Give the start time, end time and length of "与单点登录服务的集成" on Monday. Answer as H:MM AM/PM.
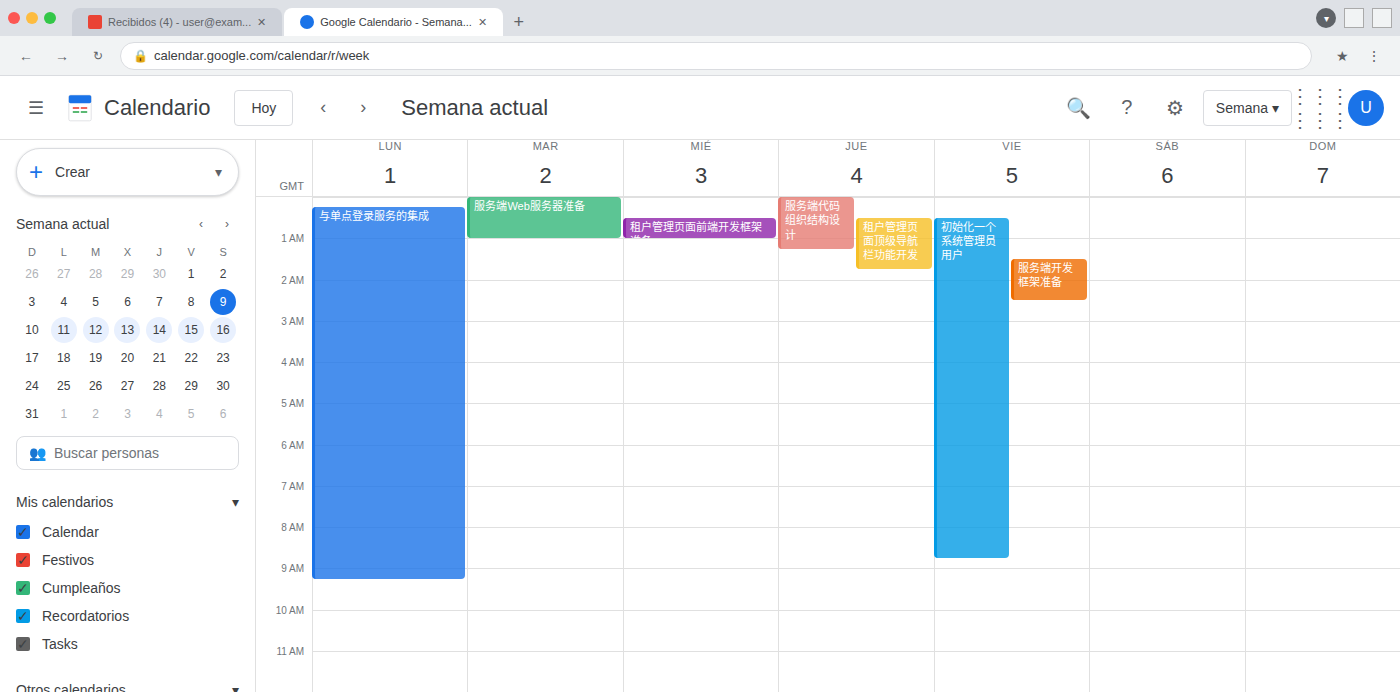
12:15 AM to 9:15 AM, 9 hours